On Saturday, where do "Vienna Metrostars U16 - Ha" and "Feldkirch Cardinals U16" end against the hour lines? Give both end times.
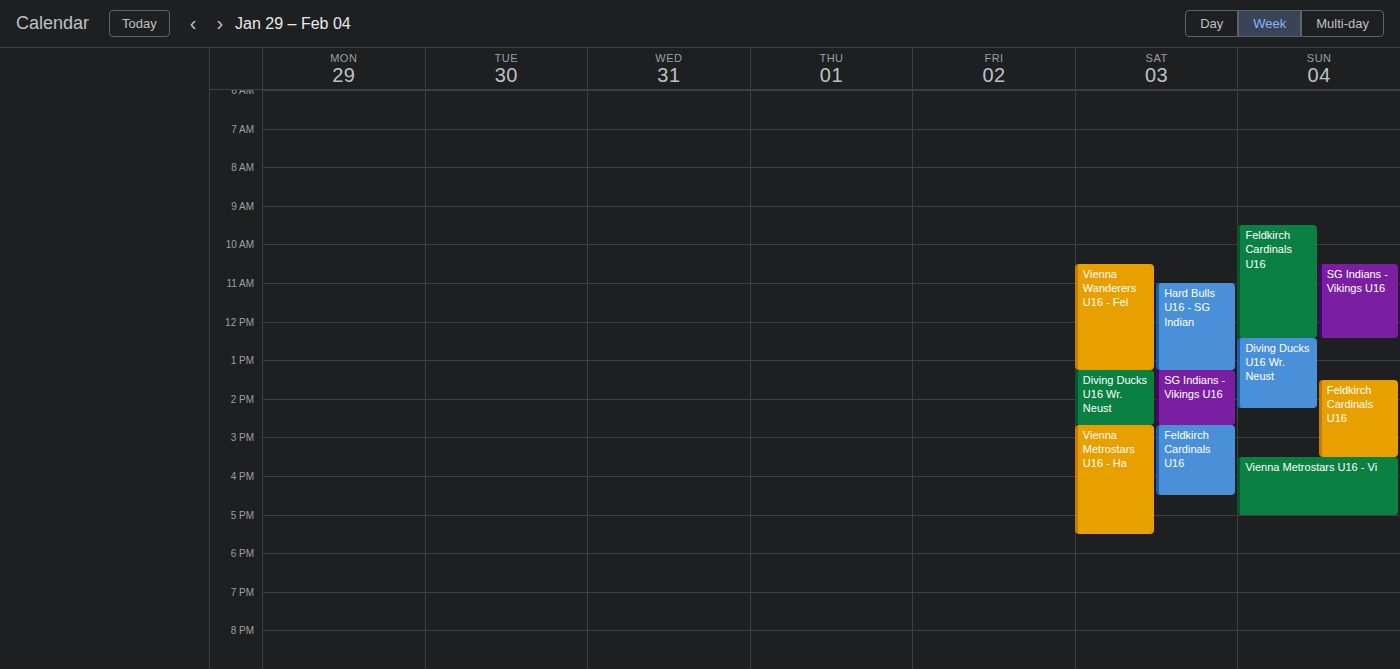
"Vienna Metrostars U16 - Ha": 5:30 PM, halfway between the 5 PM and 6 PM lines. "Feldkirch Cardinals U16": 4:30 PM, halfway between the 4 PM and 5 PM lines.